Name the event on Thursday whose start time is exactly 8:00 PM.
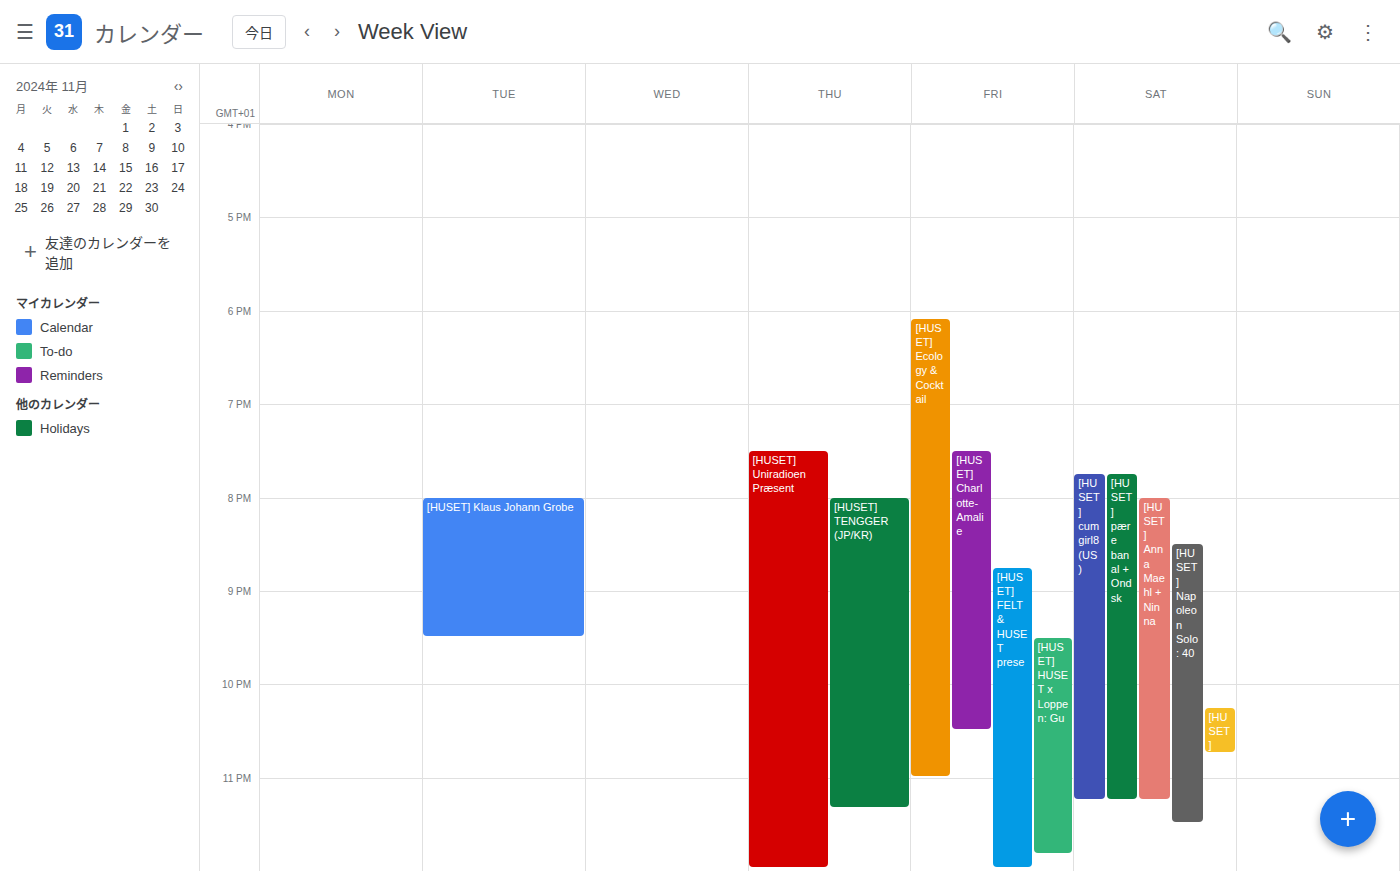
"[HUSET] TENGGER (JP/KR)"